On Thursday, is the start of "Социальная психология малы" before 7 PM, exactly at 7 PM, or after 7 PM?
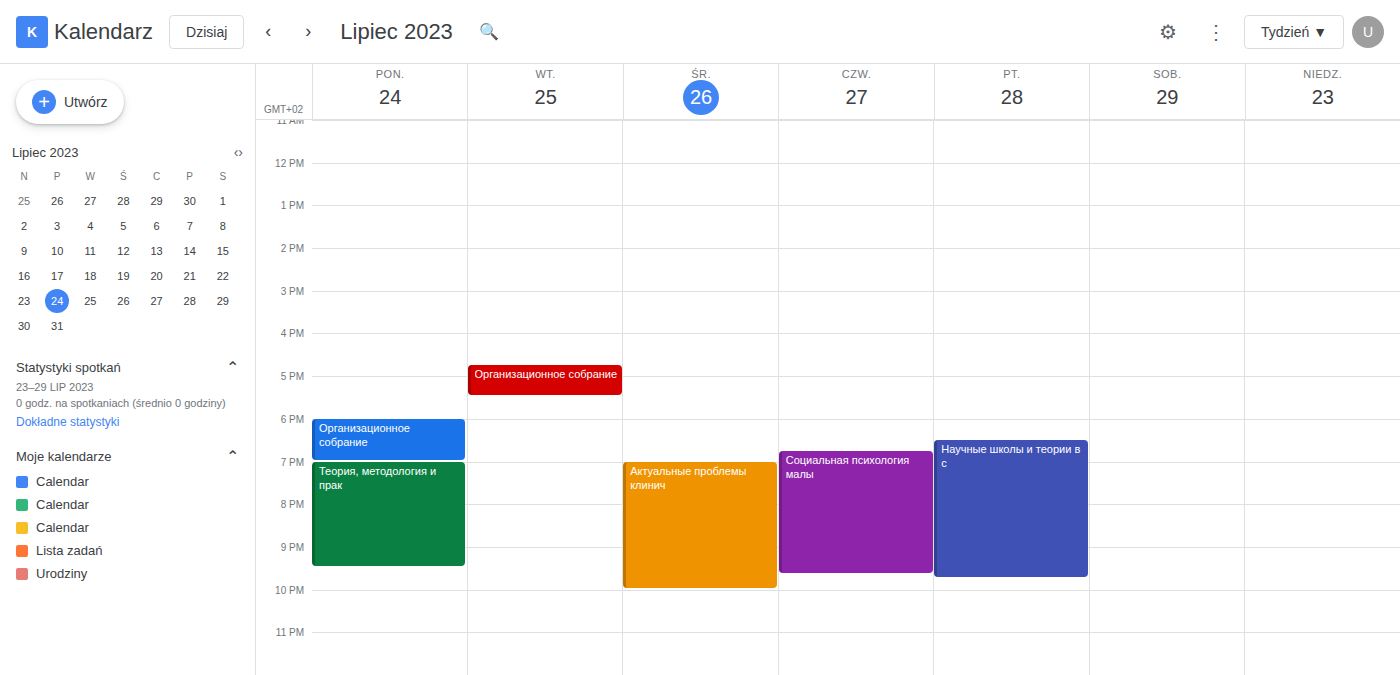
6:45 PM -- before 7 PM, 15 minutes above the 7 PM line.